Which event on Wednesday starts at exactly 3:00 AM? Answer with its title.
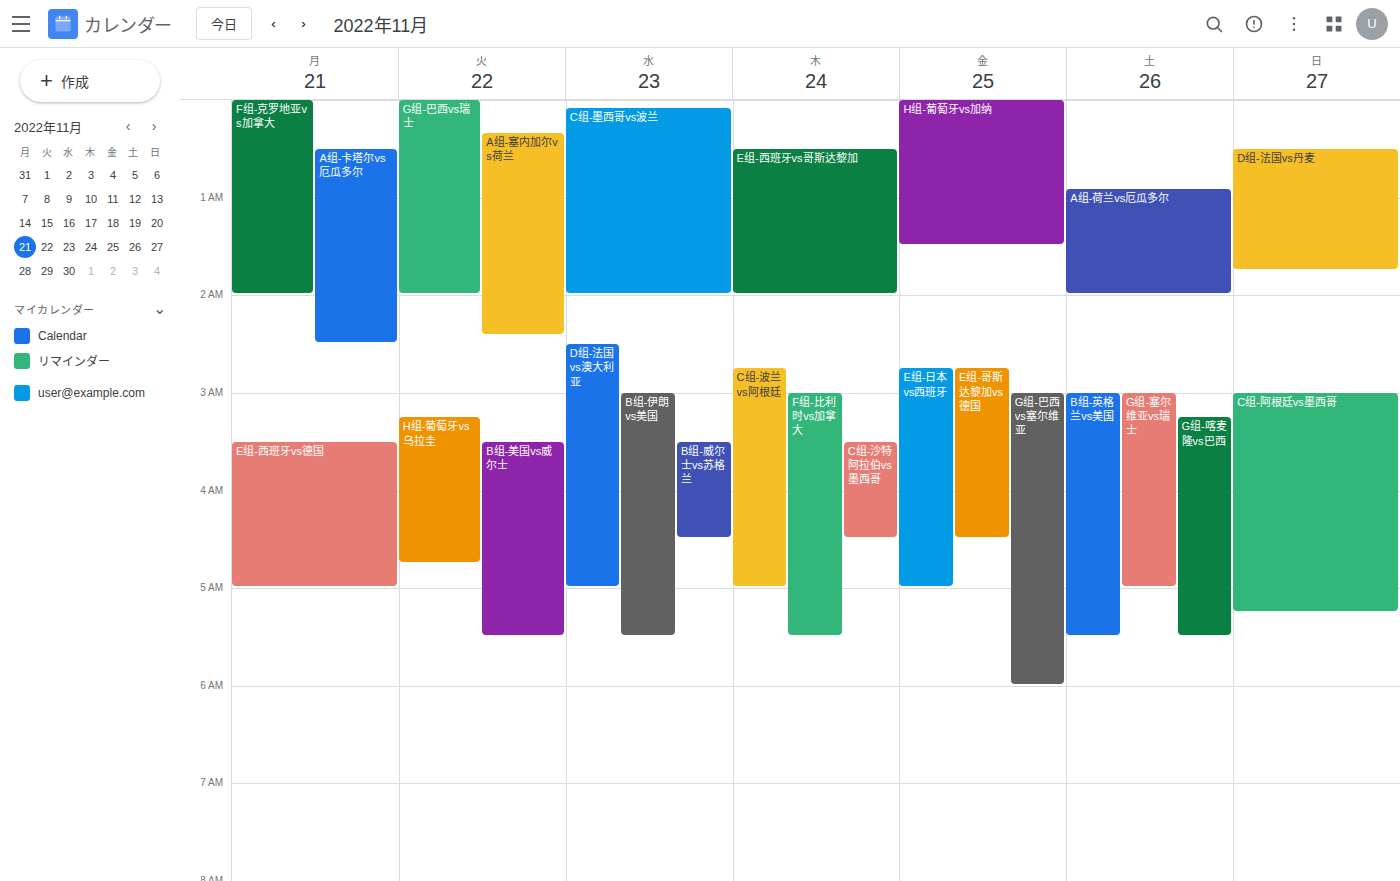
"B组-伊朗vs美国"